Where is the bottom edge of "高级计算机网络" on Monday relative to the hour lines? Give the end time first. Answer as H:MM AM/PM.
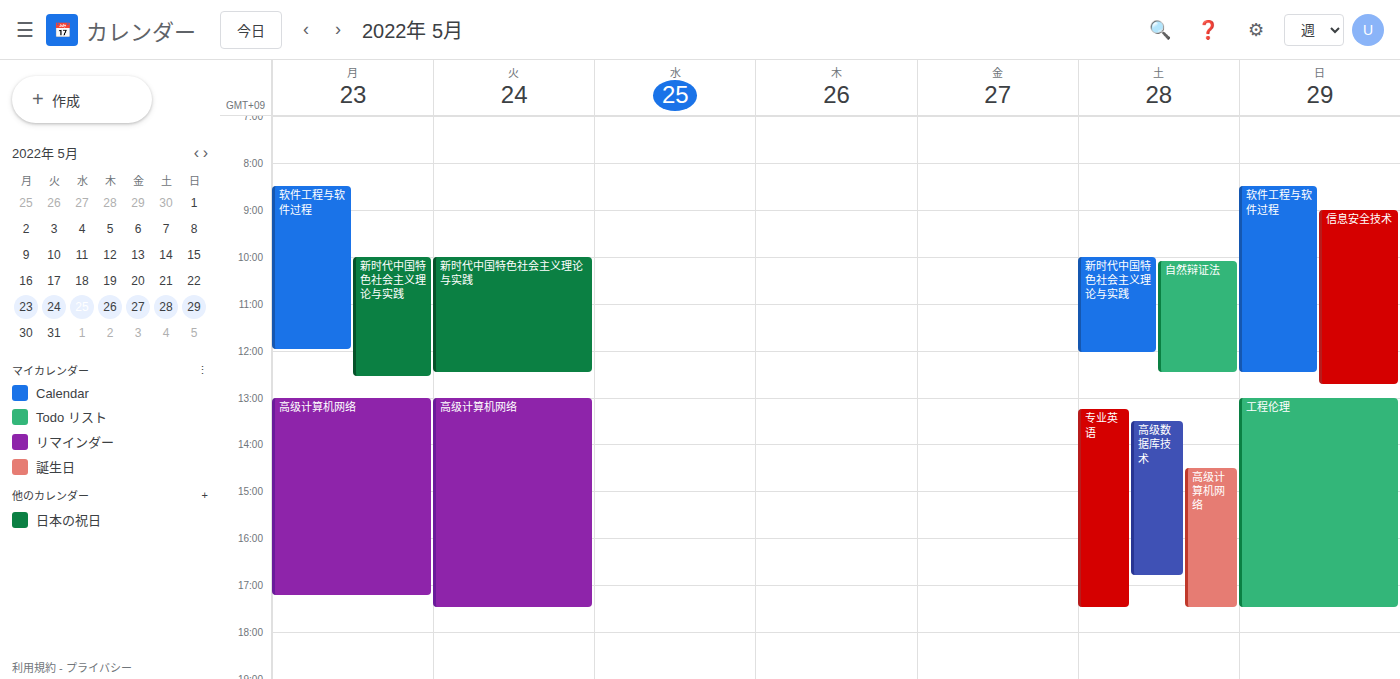
5:15 PM -- neither: a quarter of the way from the 5 PM line to the 6 PM line.